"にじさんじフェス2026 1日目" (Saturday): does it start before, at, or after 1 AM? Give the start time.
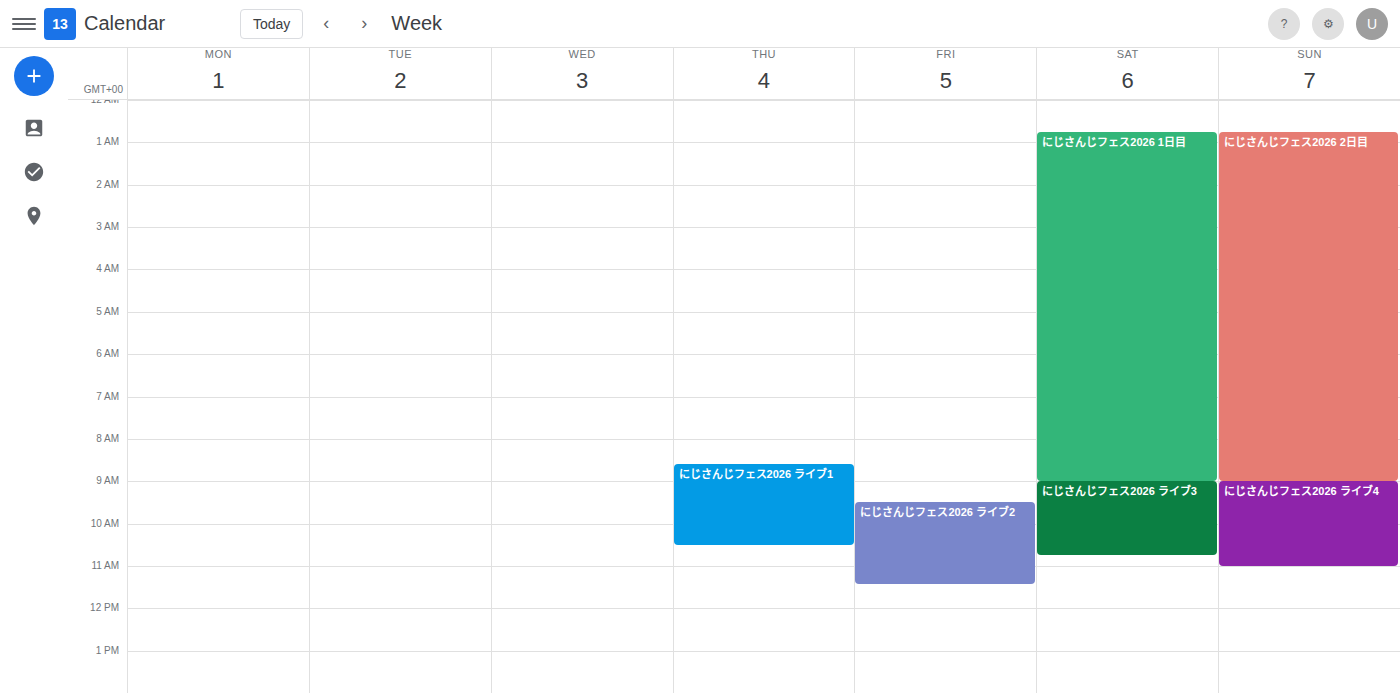
12:45 AM -- before 1 AM, 15 minutes above the 1 AM line.